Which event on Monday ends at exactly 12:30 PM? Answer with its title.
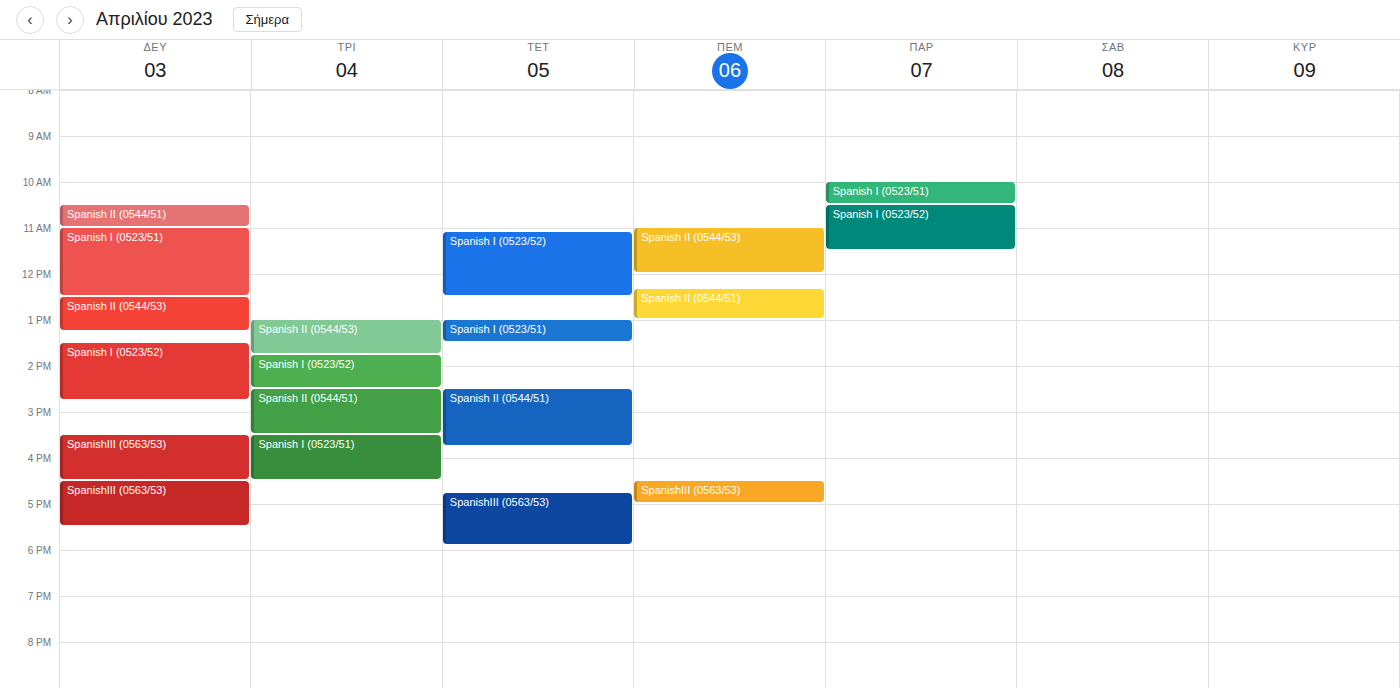
"Spanish I (0523/51)"